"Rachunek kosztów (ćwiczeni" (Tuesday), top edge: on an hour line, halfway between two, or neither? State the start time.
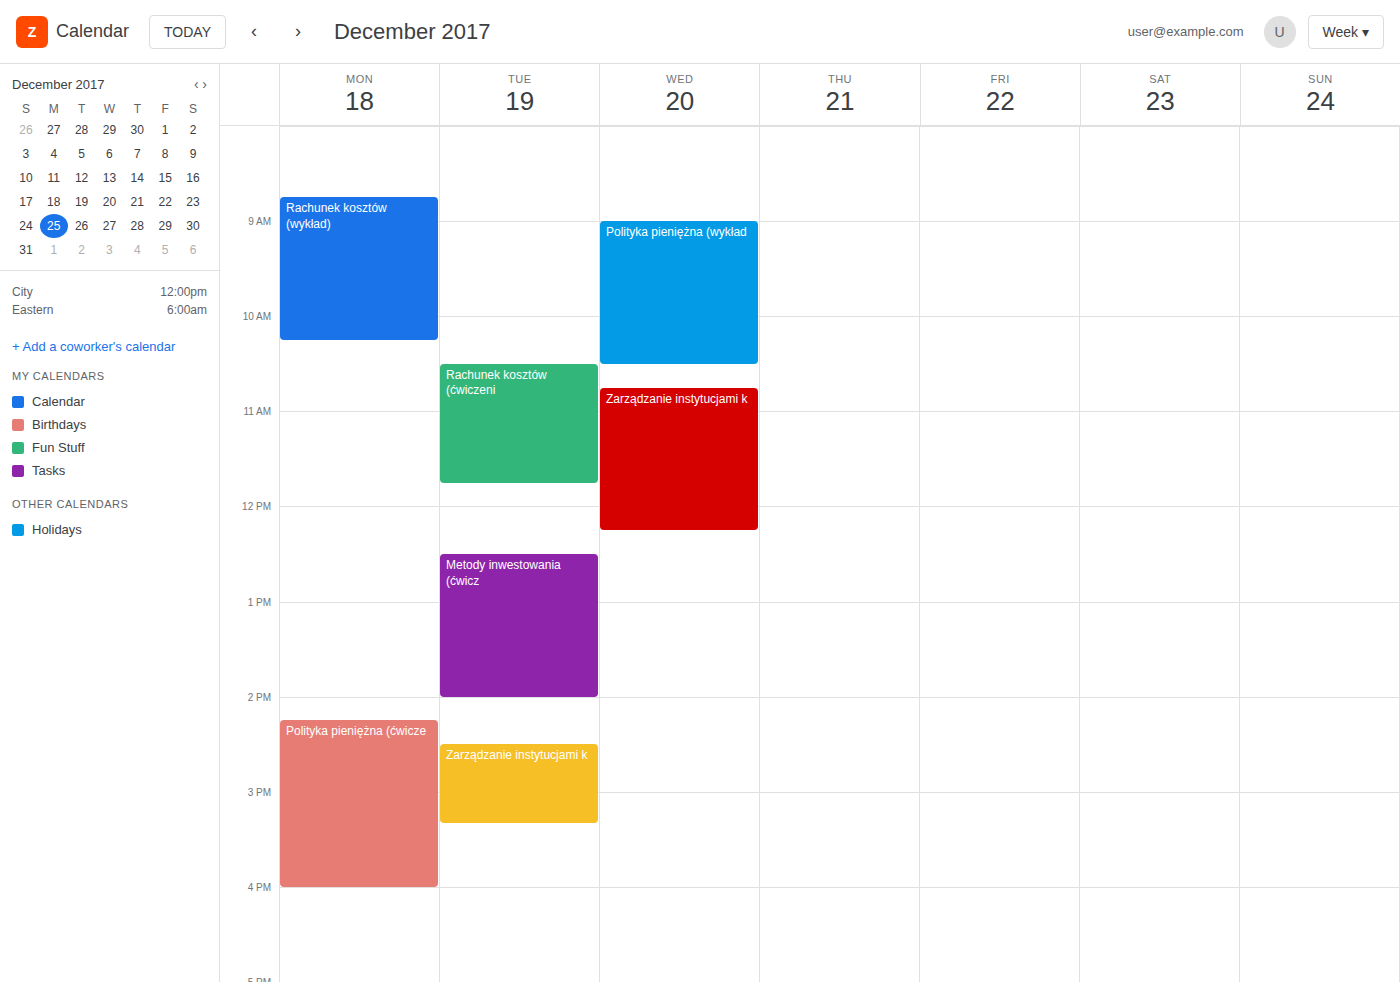
10:30 -- halfway between the 10:00 and 11:00 lines.